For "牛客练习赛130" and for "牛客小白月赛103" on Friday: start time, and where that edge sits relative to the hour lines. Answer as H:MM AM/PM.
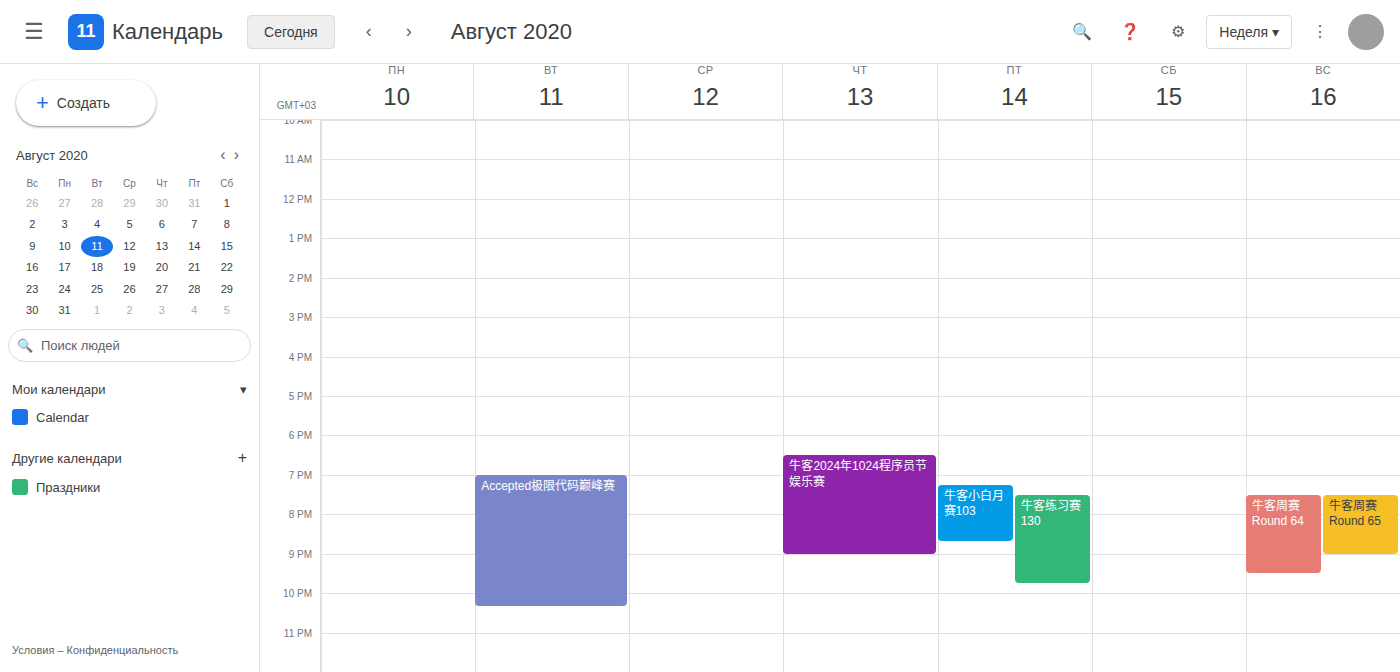
"牛客练习赛130": 7:30 PM, halfway between the 7 PM and 8 PM lines. "牛客小白月赛103": 7:15 PM, neither: a quarter of the way from the 7 PM line to the 8 PM line.